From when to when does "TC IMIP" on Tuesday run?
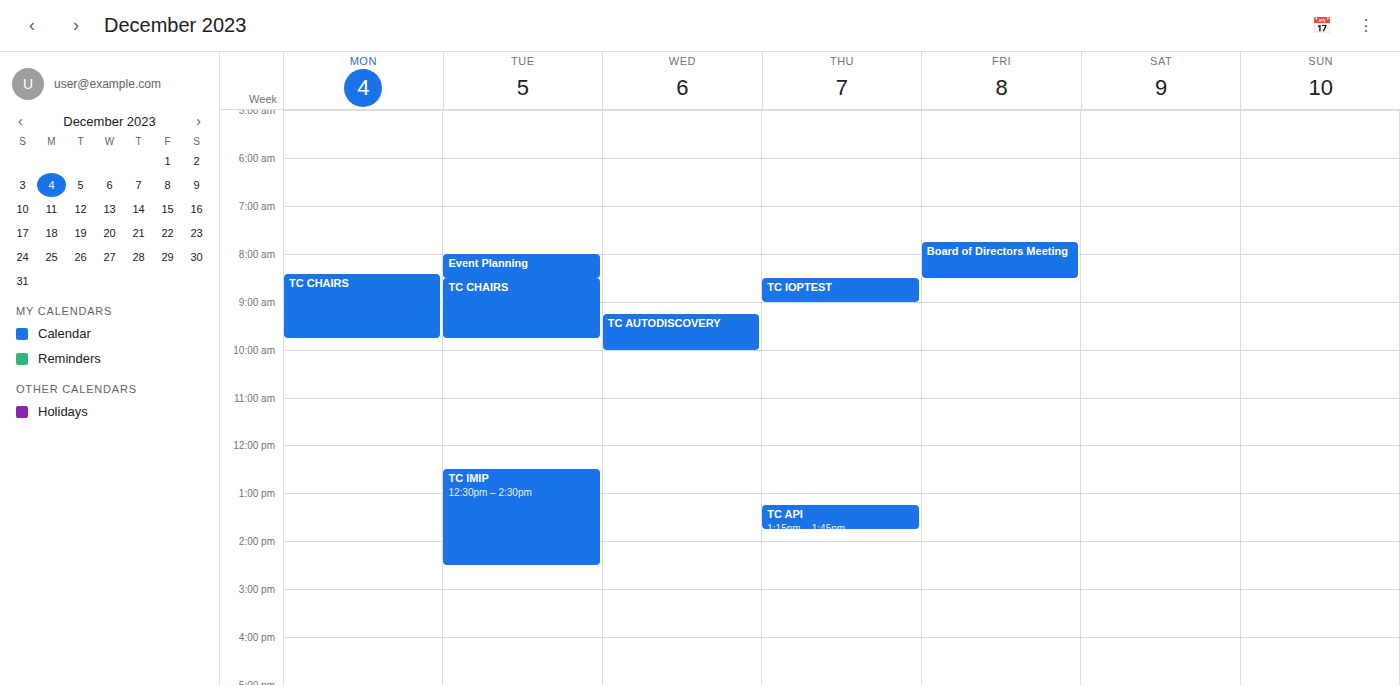
12:30 PM to 2:30 PM